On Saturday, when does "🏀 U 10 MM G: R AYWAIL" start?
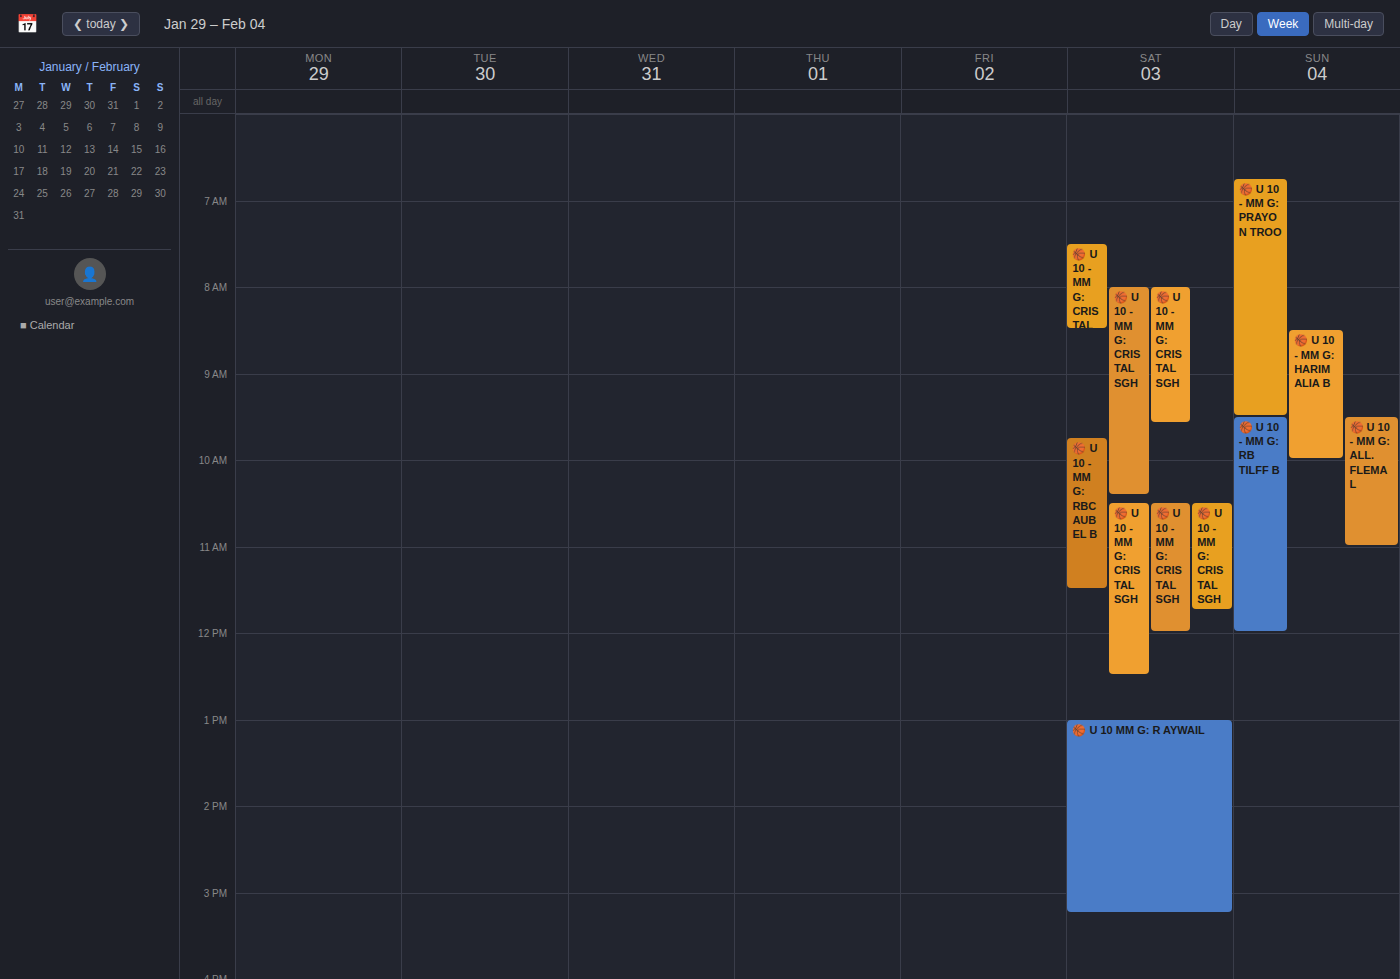
1:00 PM